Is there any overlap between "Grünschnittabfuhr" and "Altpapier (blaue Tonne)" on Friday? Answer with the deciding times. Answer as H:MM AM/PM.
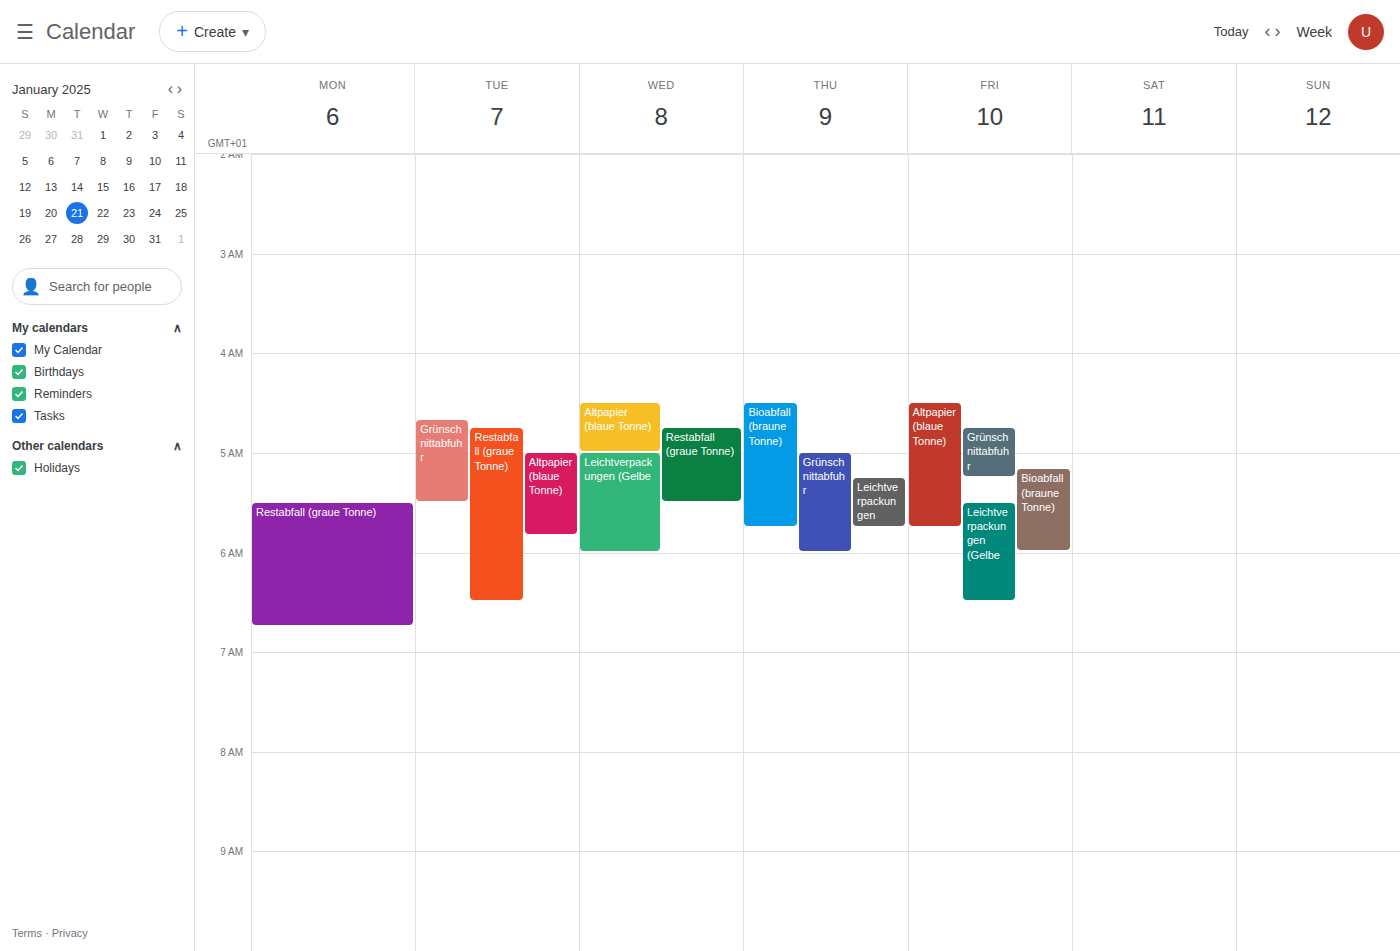
"Grünschnittabfuhr" runs 4:45 AM to 5:15 AM, inside "Altpapier (blaue Tonne)" -- they overlap.